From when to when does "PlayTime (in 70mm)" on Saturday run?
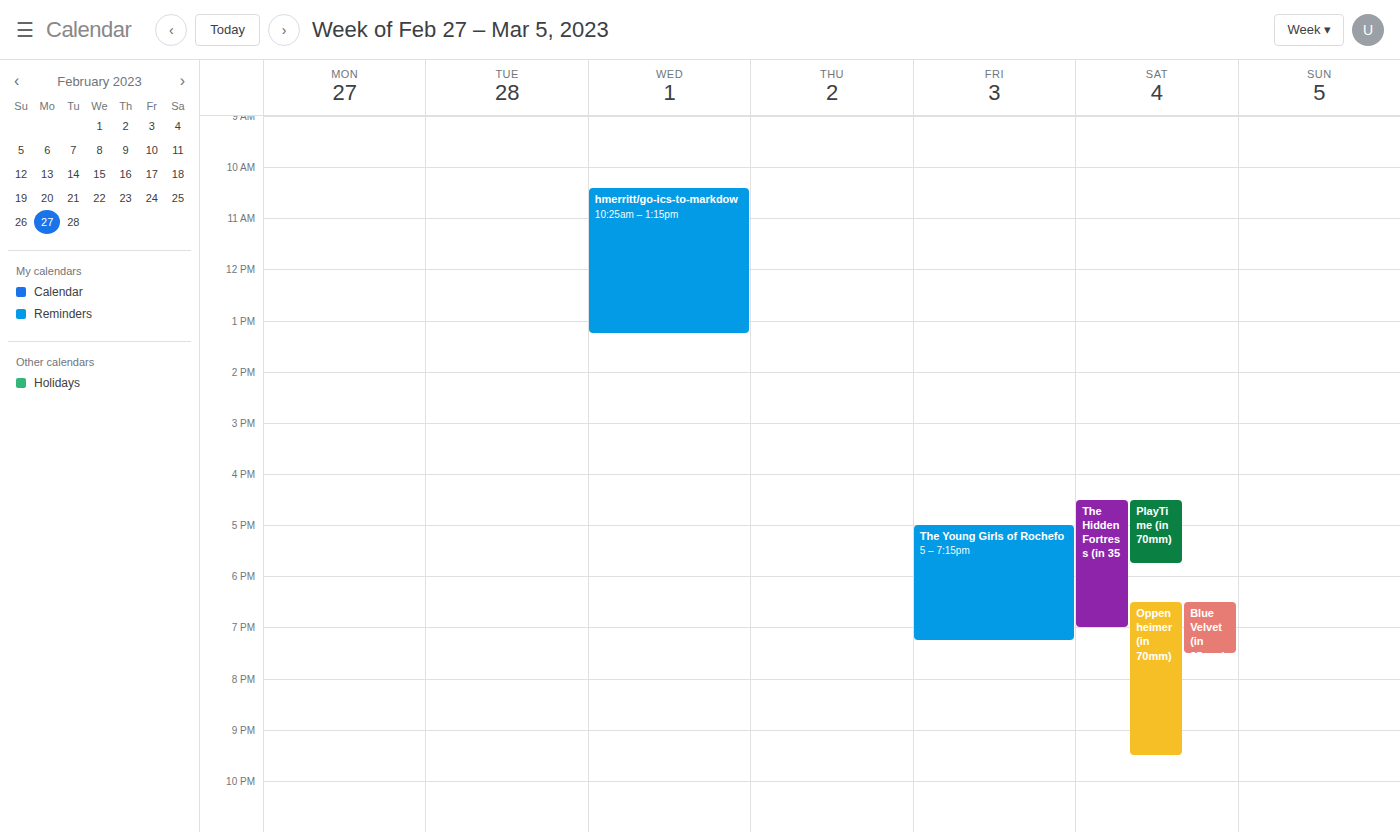
4:30 PM to 5:45 PM